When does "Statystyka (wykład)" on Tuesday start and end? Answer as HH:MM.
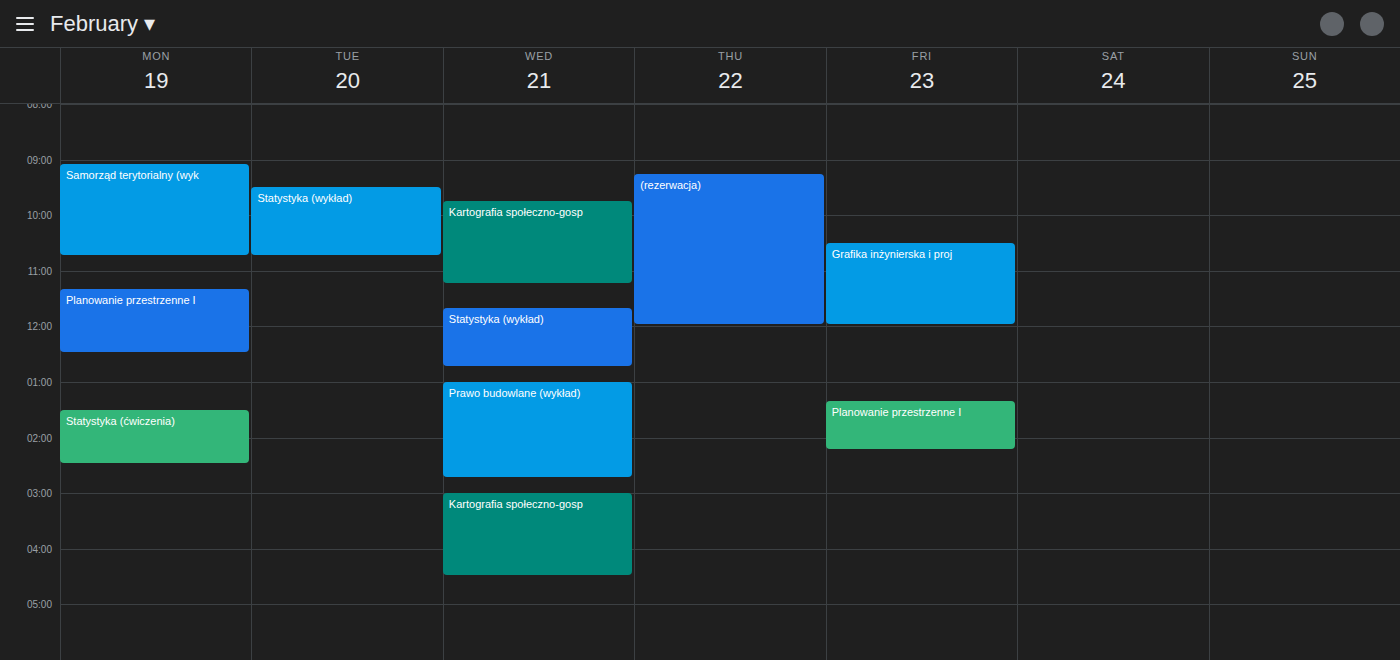
09:30 to 10:45